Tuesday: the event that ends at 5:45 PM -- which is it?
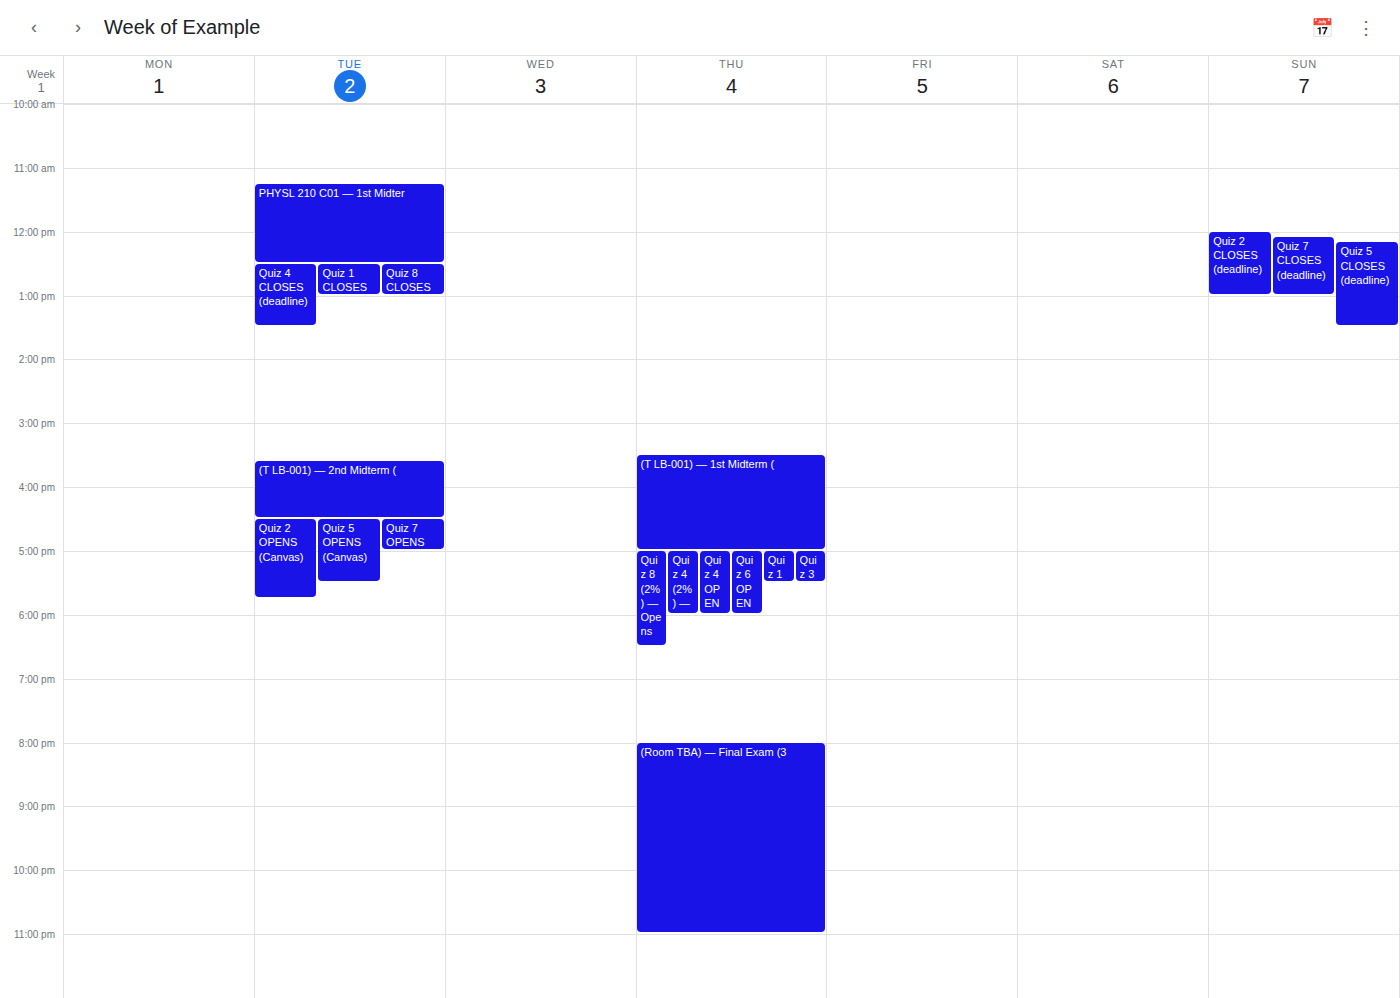
"Quiz 2 OPENS (Canvas)"